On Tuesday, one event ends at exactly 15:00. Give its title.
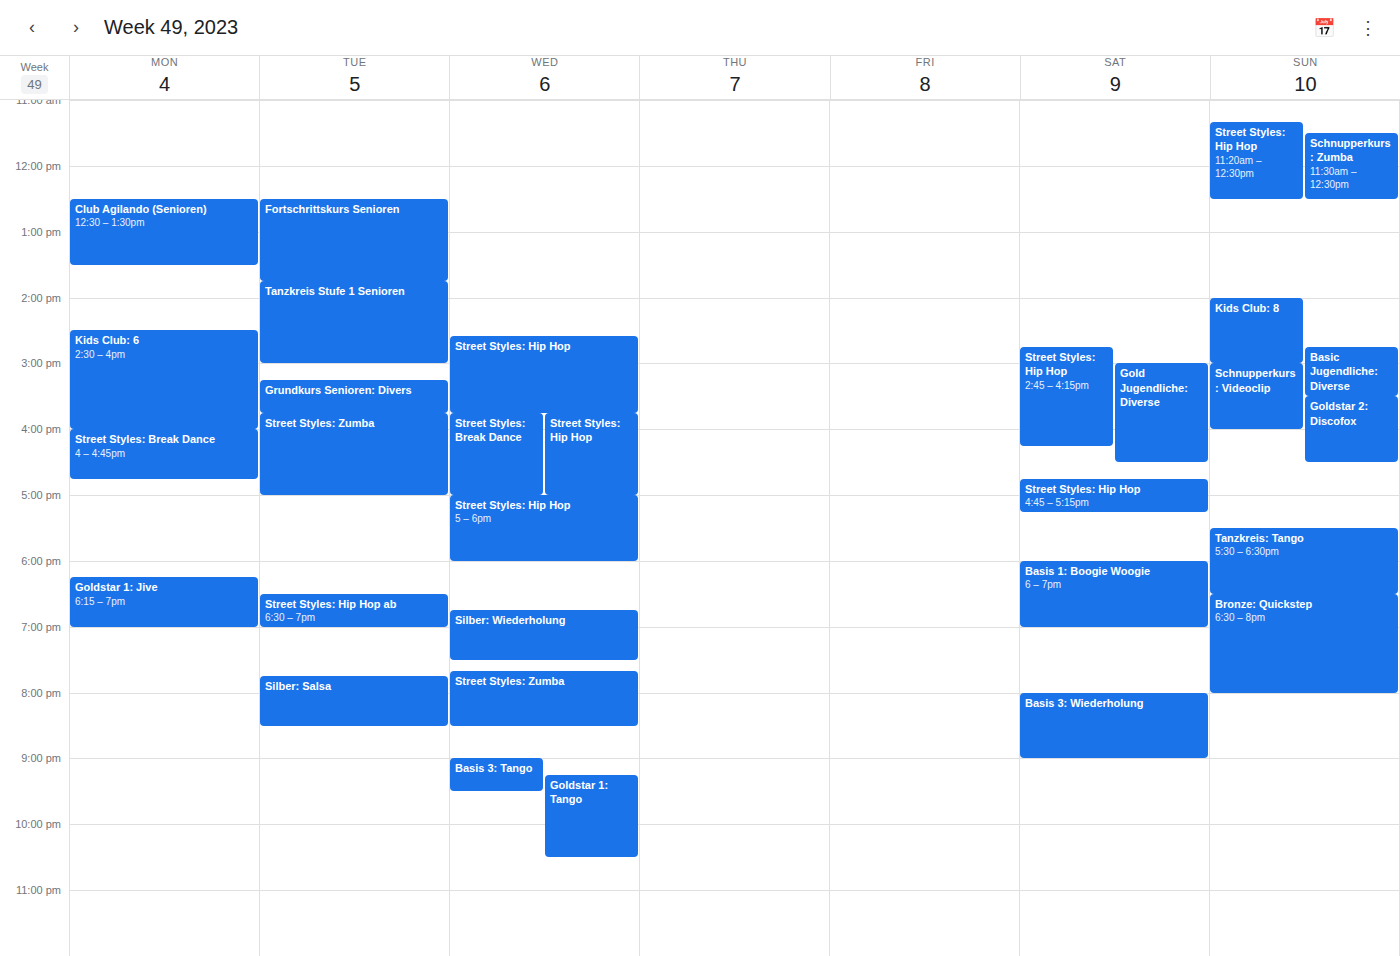
"Tanzkreis Stufe 1 Senioren"